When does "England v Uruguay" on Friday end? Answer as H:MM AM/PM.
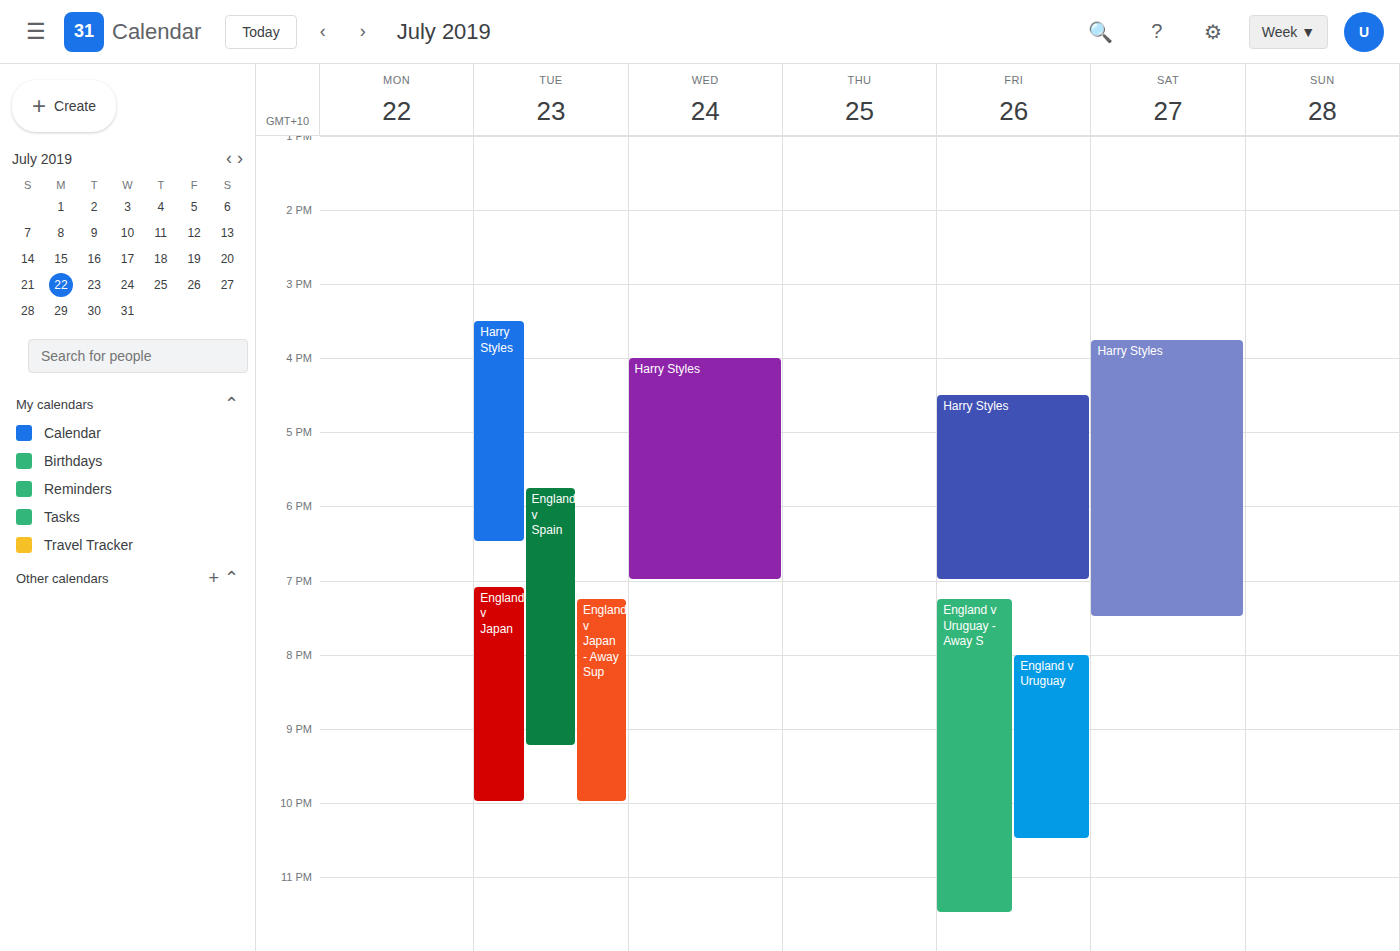
10:30 PM